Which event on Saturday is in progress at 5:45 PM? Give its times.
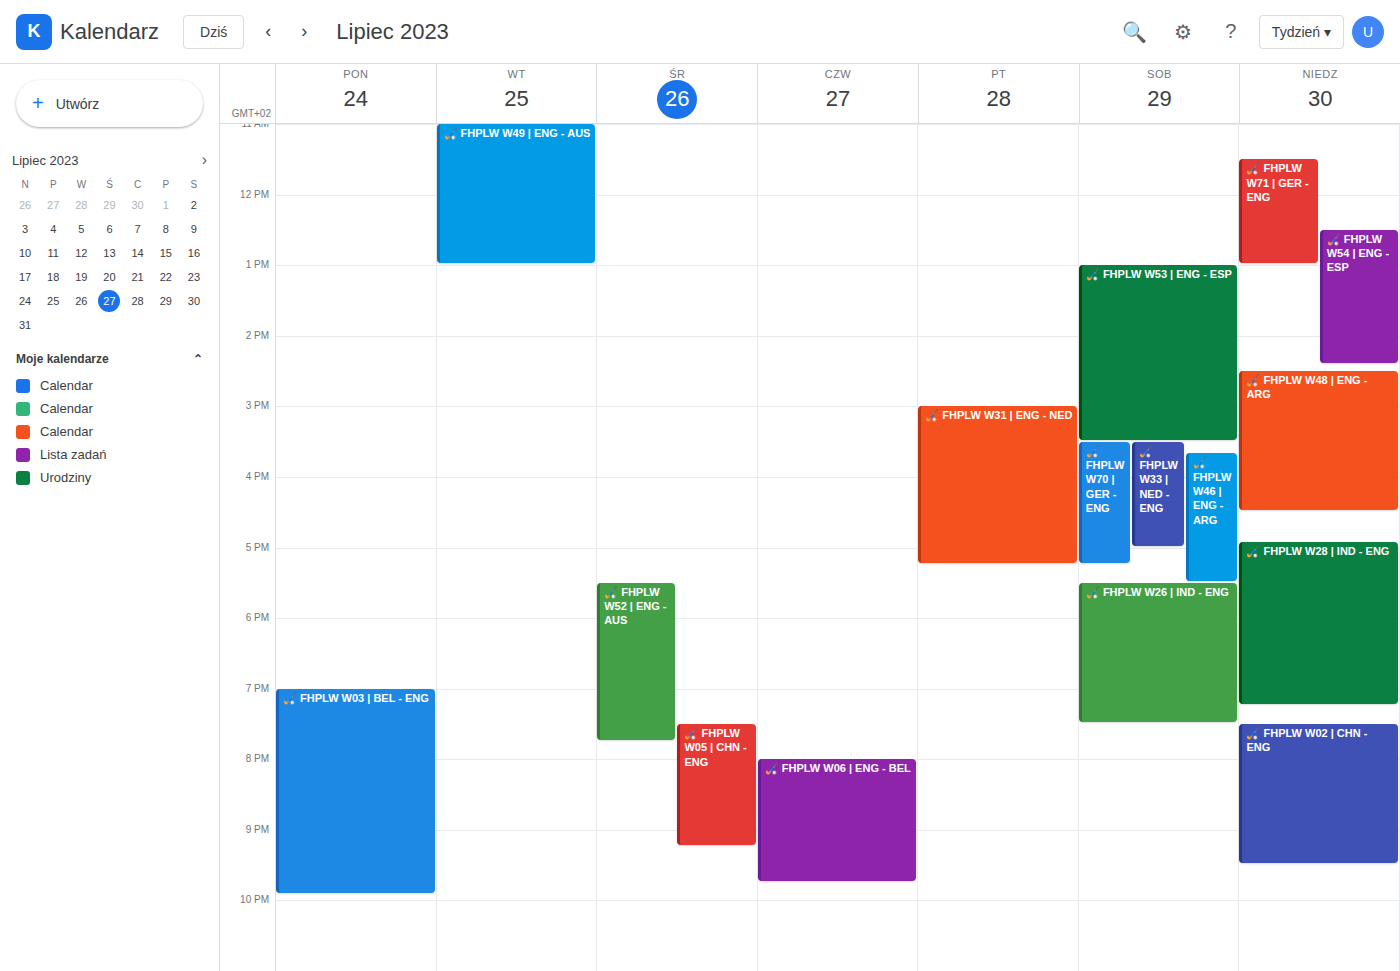
"🏑 FHPLW W26 | IND - ENG", 5:30 PM to 7:30 PM